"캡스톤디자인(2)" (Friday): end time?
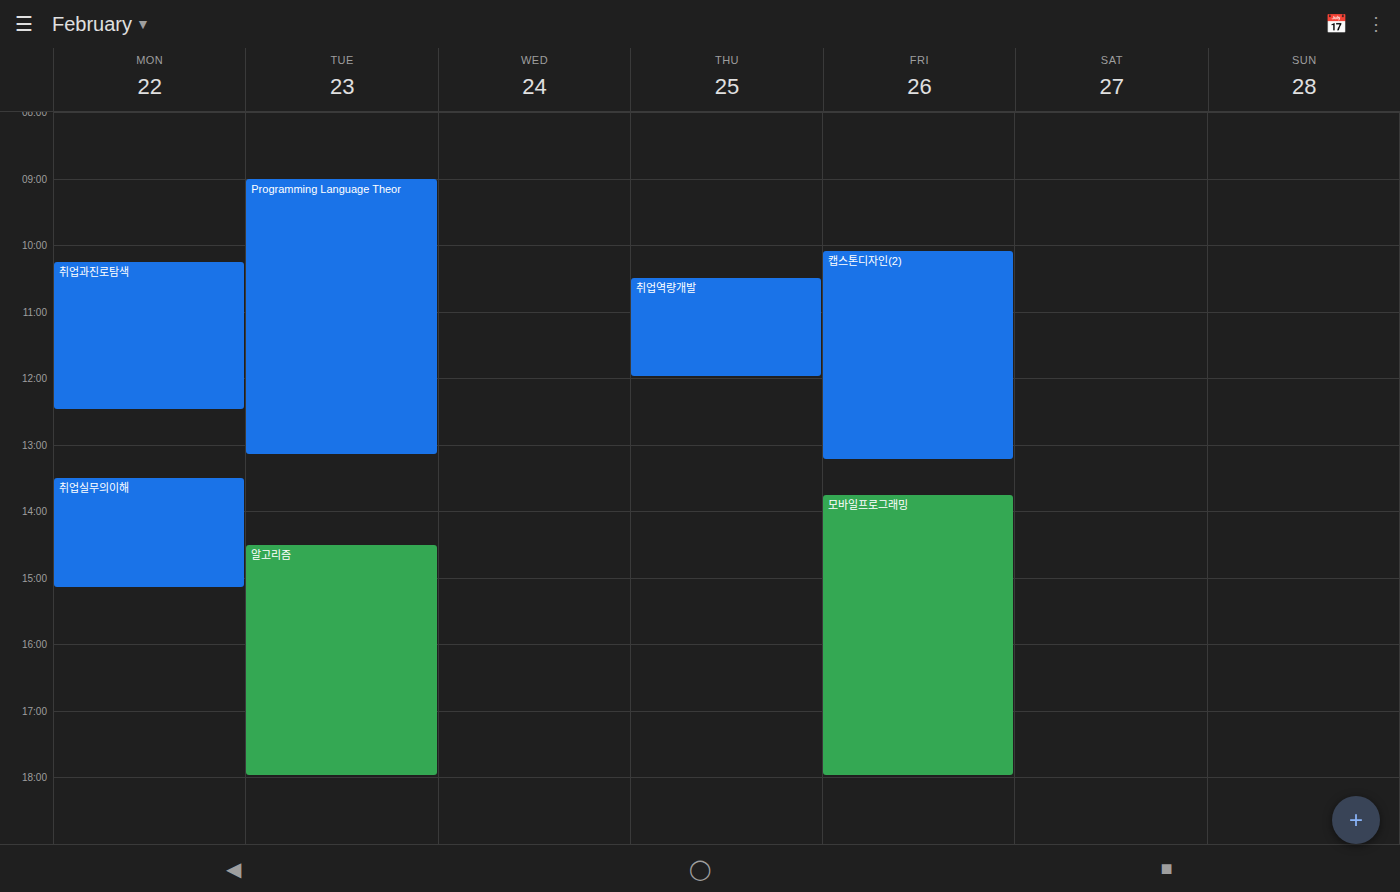
13:15